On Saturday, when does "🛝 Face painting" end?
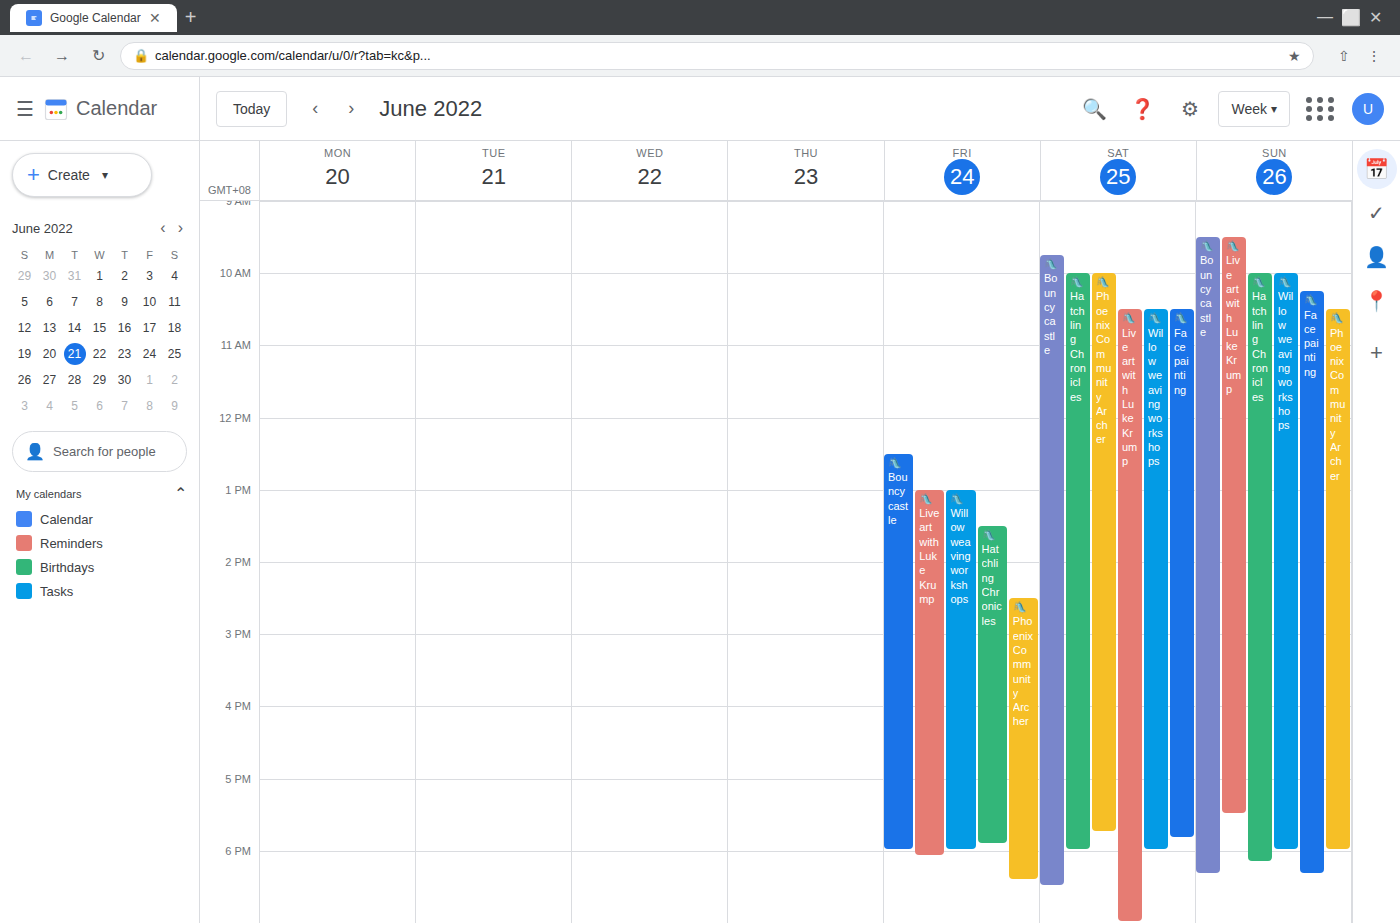
5:50 PM